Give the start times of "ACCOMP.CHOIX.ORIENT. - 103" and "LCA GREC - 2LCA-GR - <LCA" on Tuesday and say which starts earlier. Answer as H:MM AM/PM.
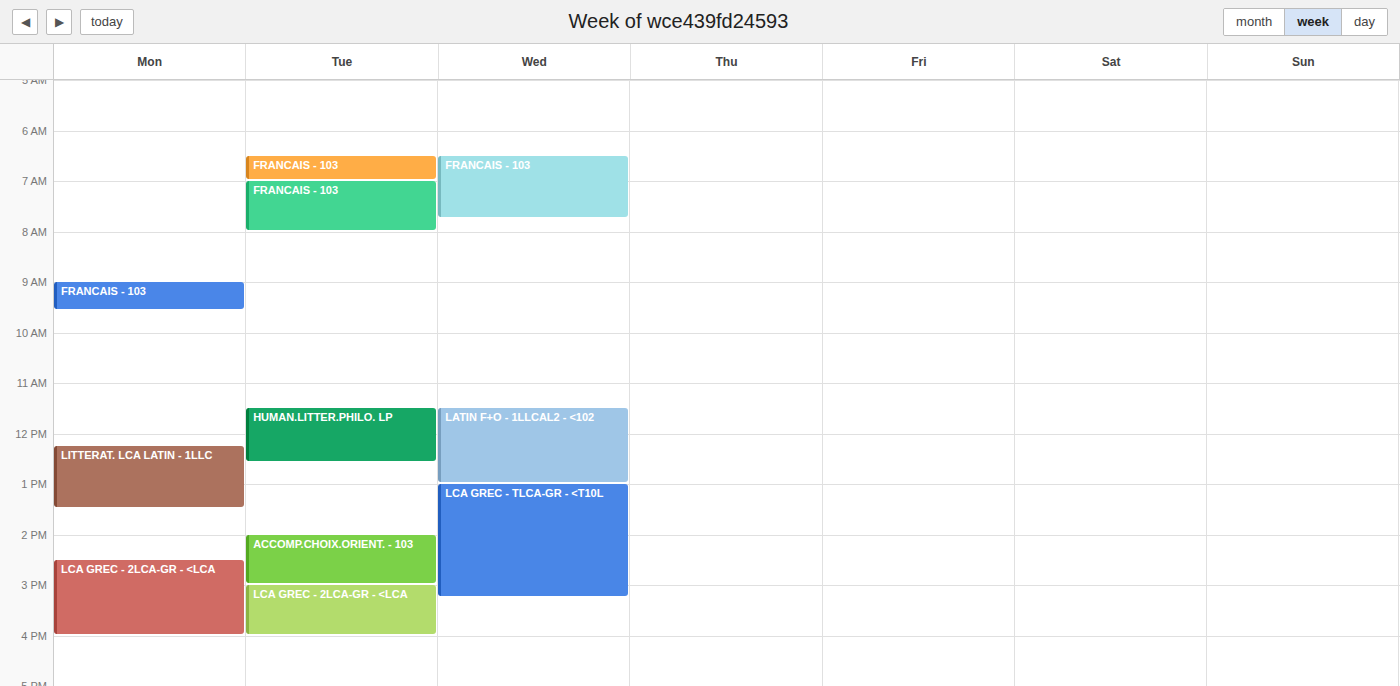
"ACCOMP.CHOIX.ORIENT. - 103" 2:00 PM; "LCA GREC - 2LCA-GR - <LCA" 3:00 PM.